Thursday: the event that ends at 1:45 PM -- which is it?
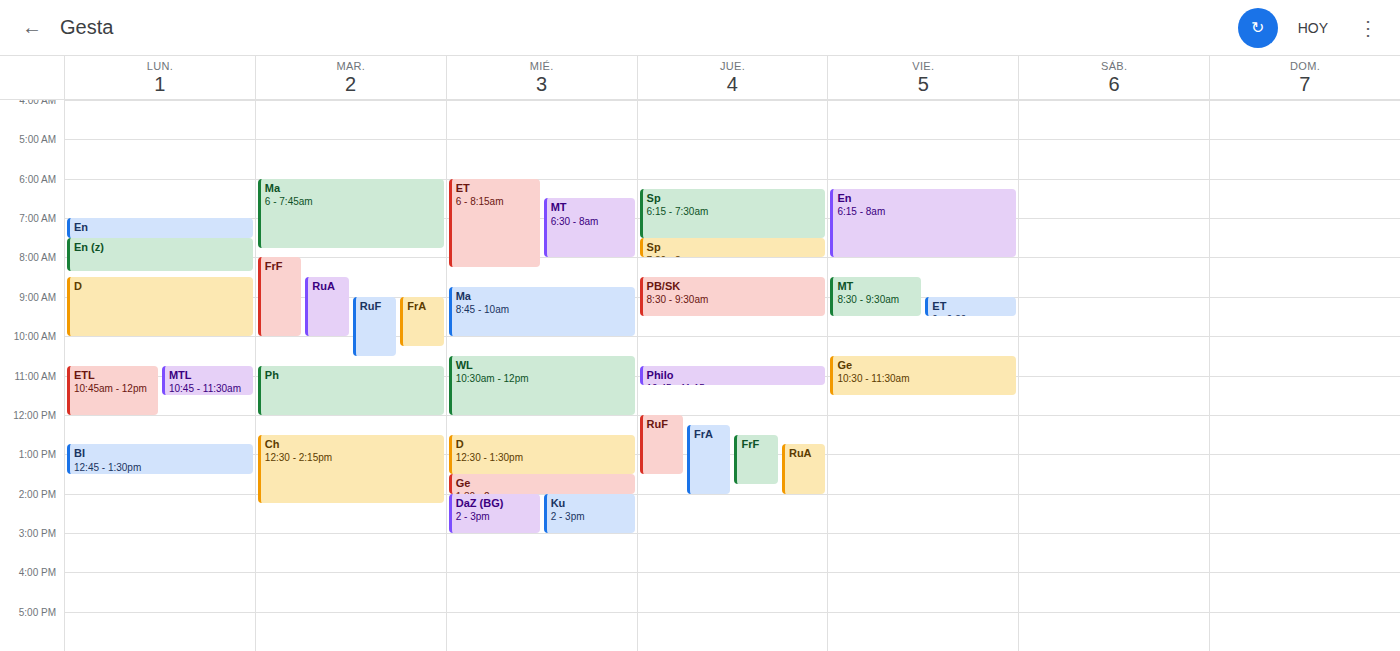
"FrF"